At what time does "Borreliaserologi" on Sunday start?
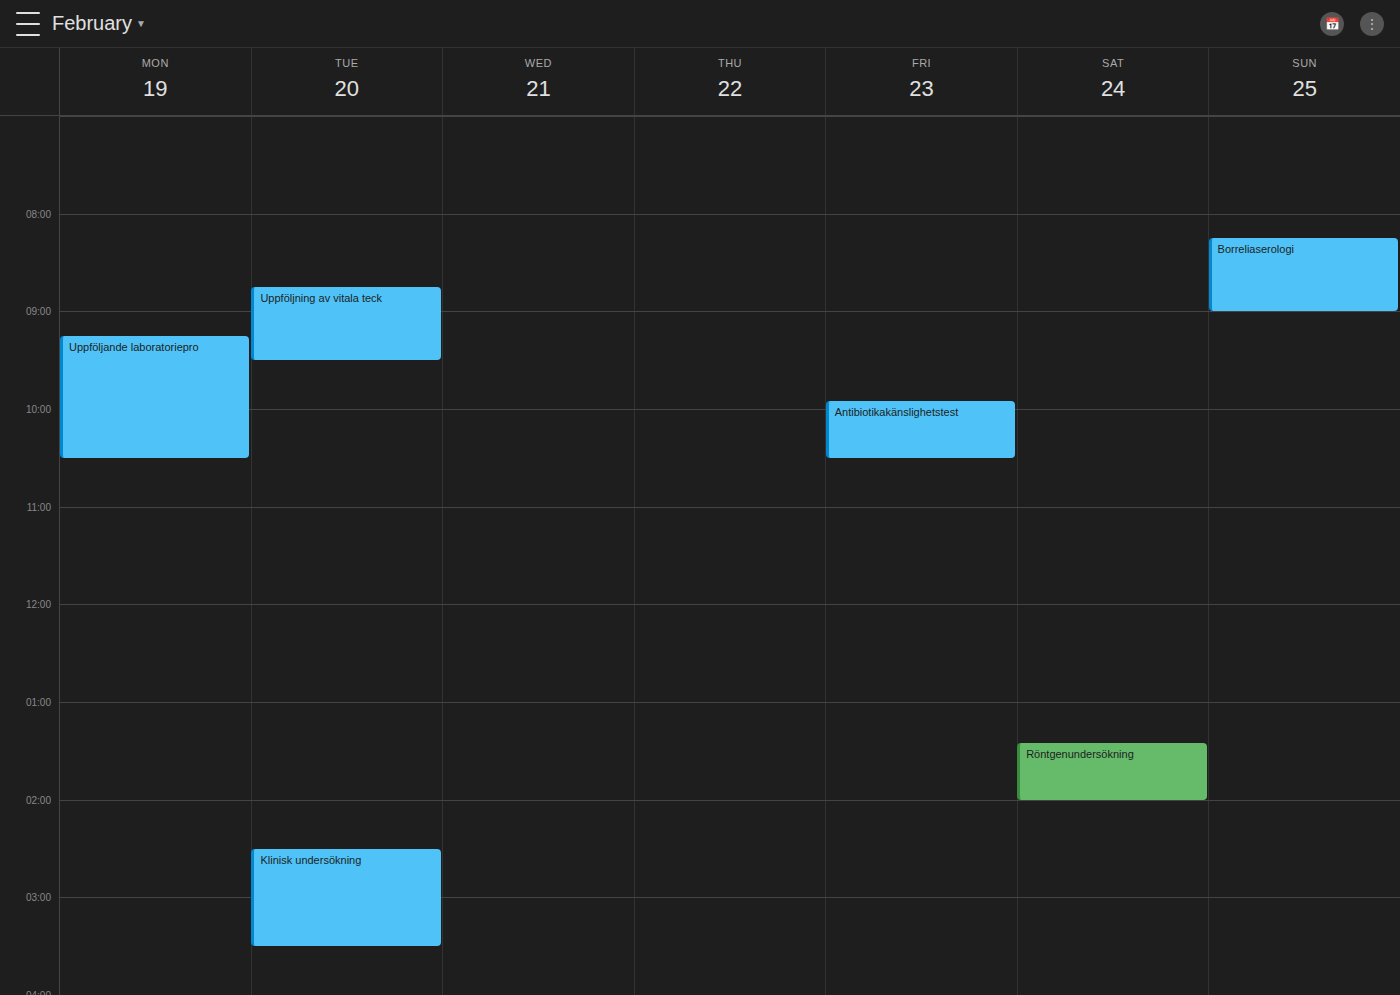
8:15 AM